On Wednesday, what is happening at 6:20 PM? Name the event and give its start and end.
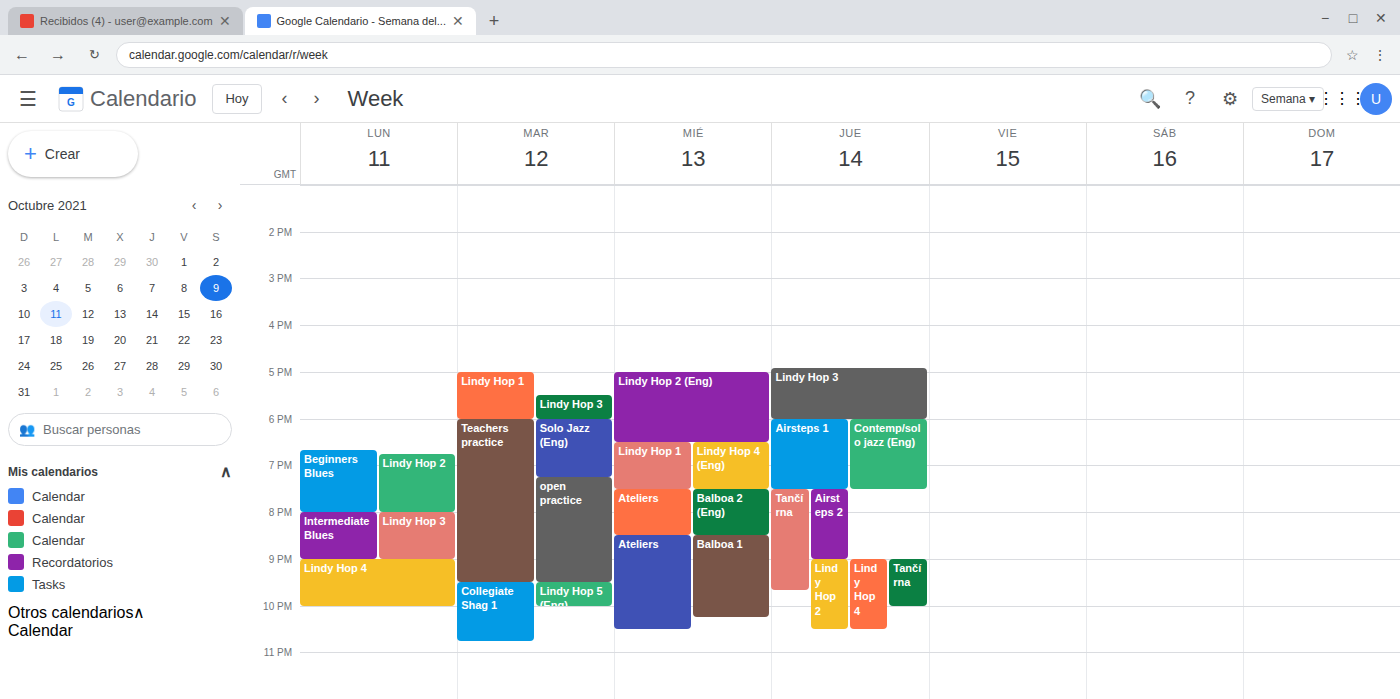
"Lindy Hop 2 (Eng)", 5:00 PM to 6:30 PM